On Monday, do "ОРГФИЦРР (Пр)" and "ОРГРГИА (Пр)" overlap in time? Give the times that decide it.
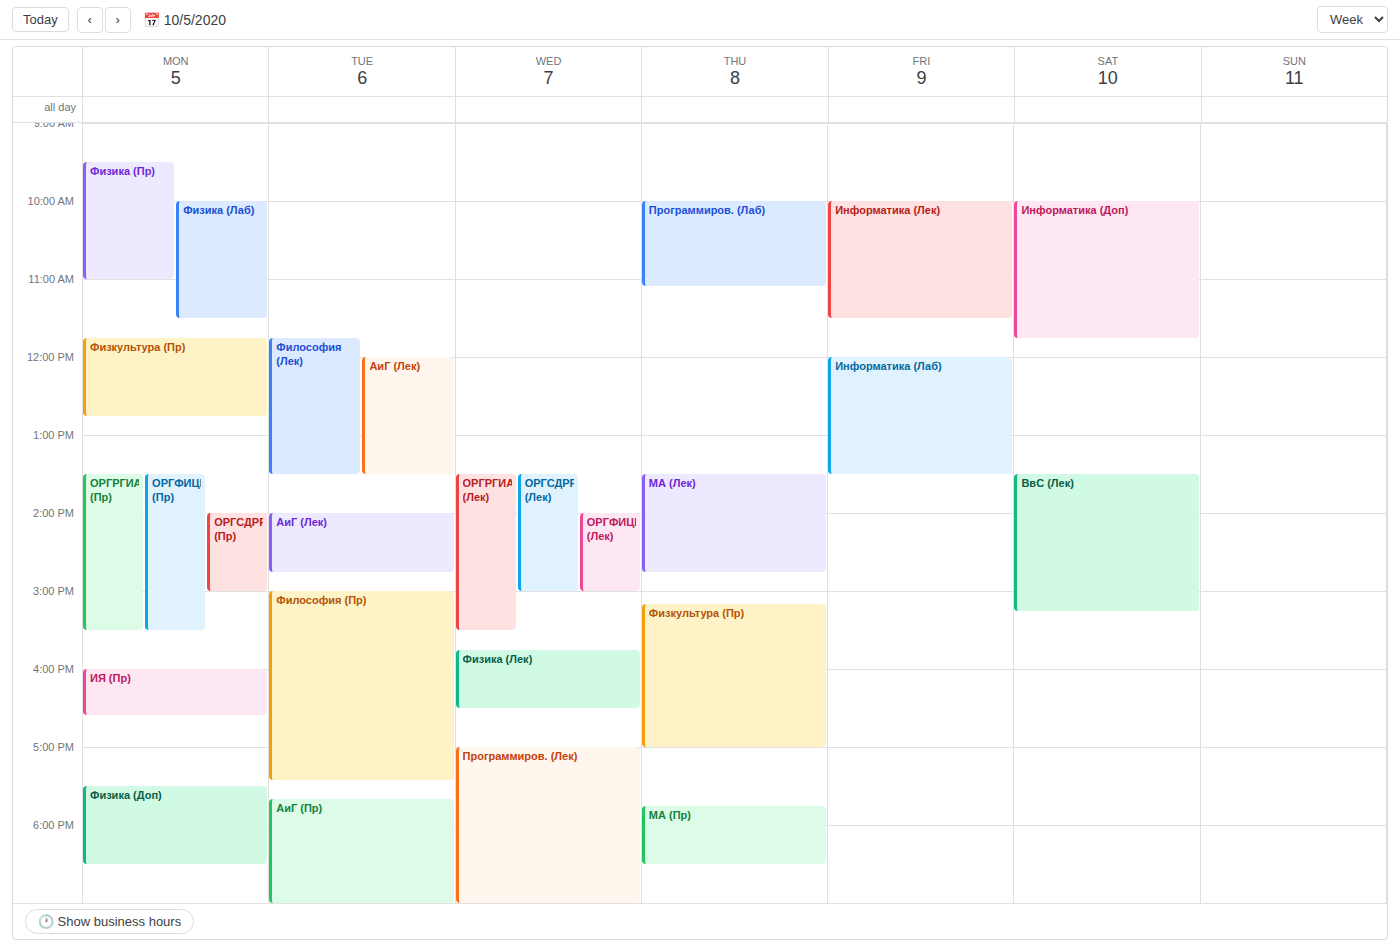
"ОРГРГИА (Пр)" runs 1:30 PM to 3:30 PM, inside "ОРГФИЦРР (Пр)" -- they overlap.